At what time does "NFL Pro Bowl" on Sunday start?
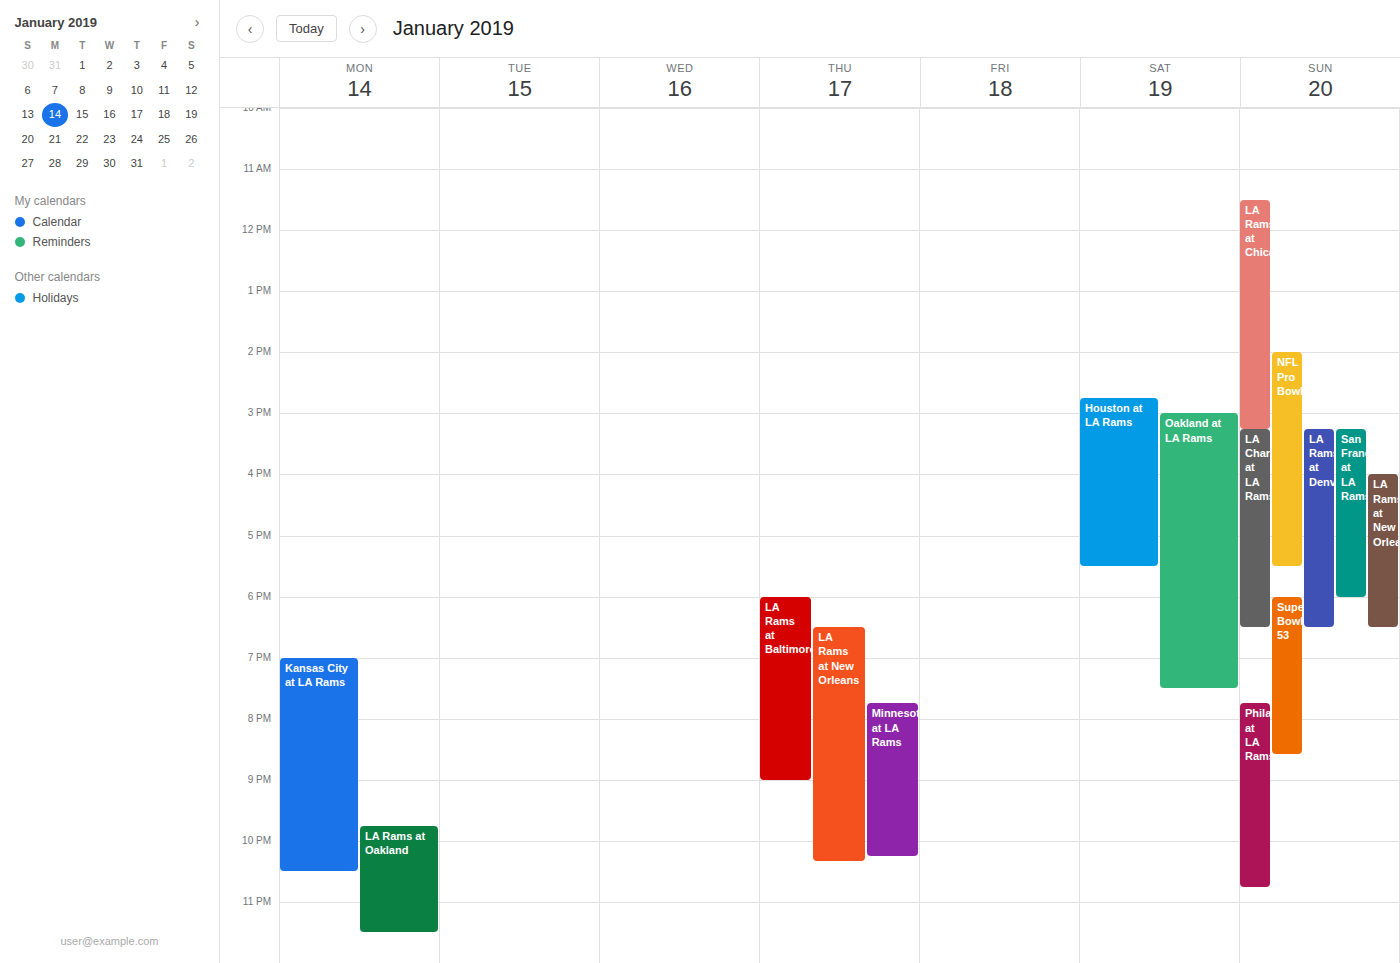
14:00